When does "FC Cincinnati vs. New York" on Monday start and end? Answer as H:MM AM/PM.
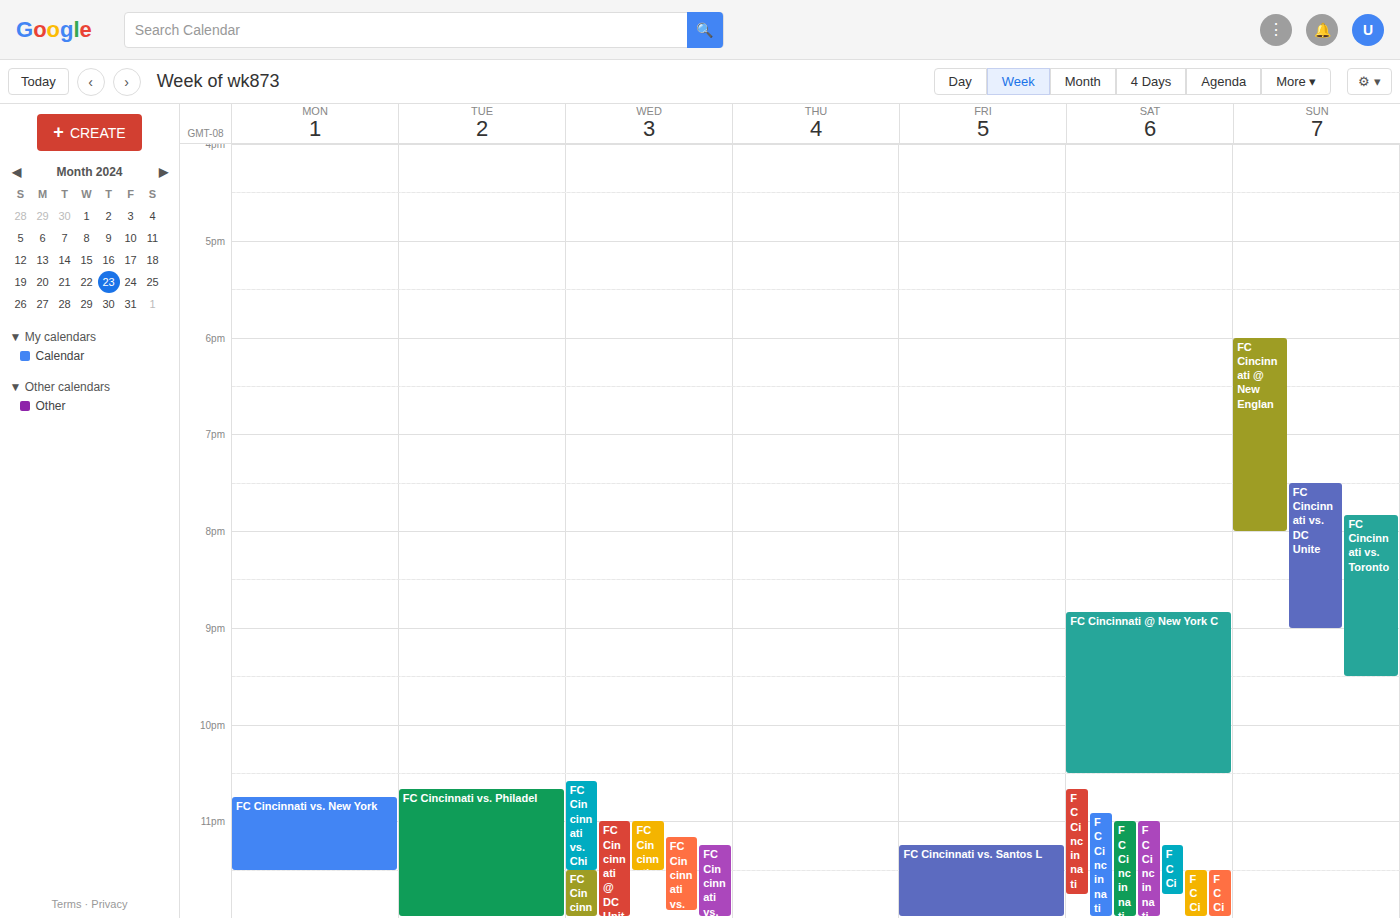
10:45 PM to 11:30 PM